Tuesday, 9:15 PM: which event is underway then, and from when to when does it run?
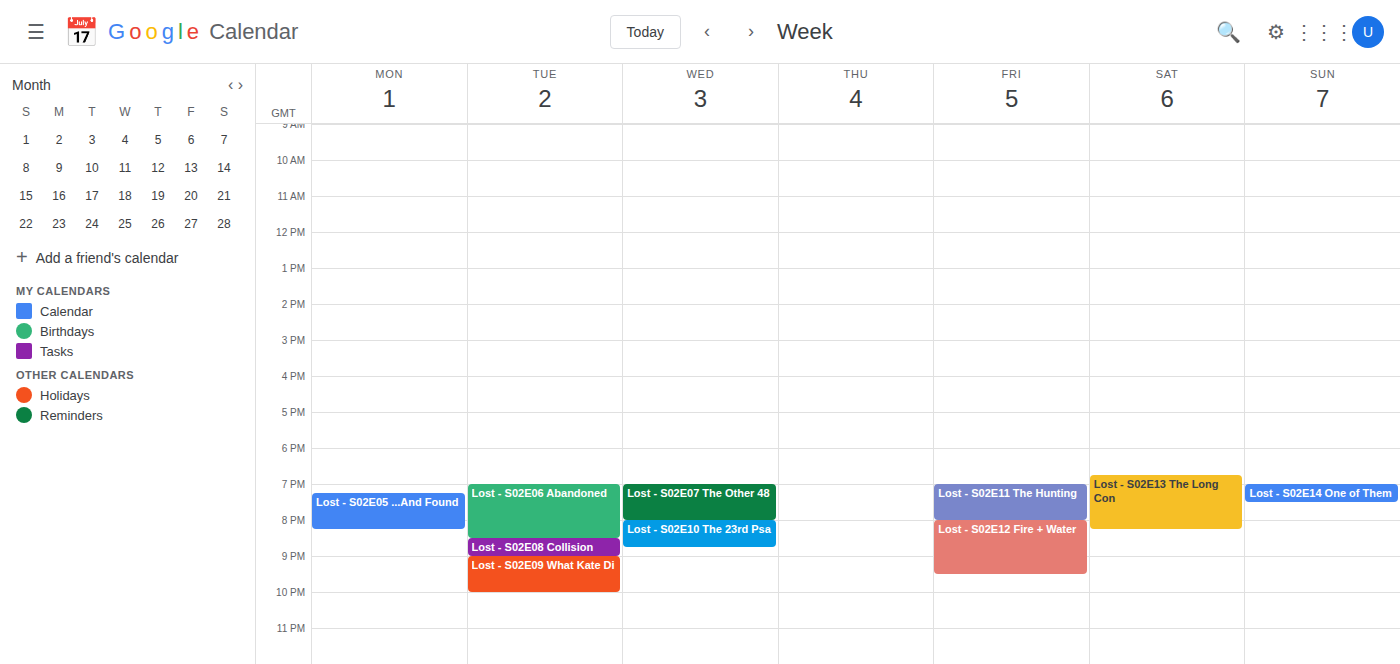
"Lost - S02E09 What Kate Di", 9:00 PM to 10:00 PM